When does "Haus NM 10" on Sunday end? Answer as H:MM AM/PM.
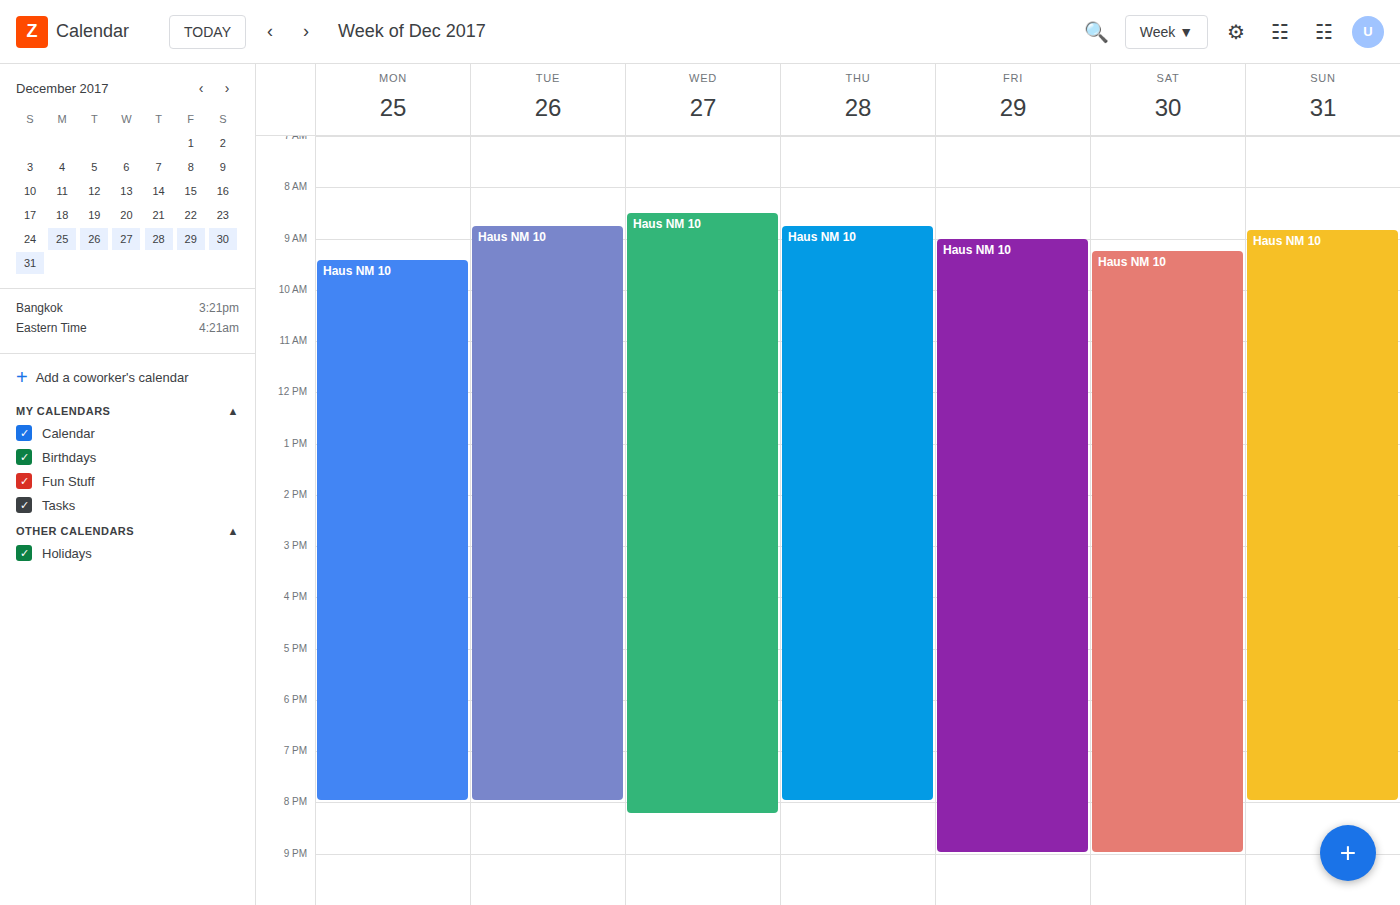
8:00 PM